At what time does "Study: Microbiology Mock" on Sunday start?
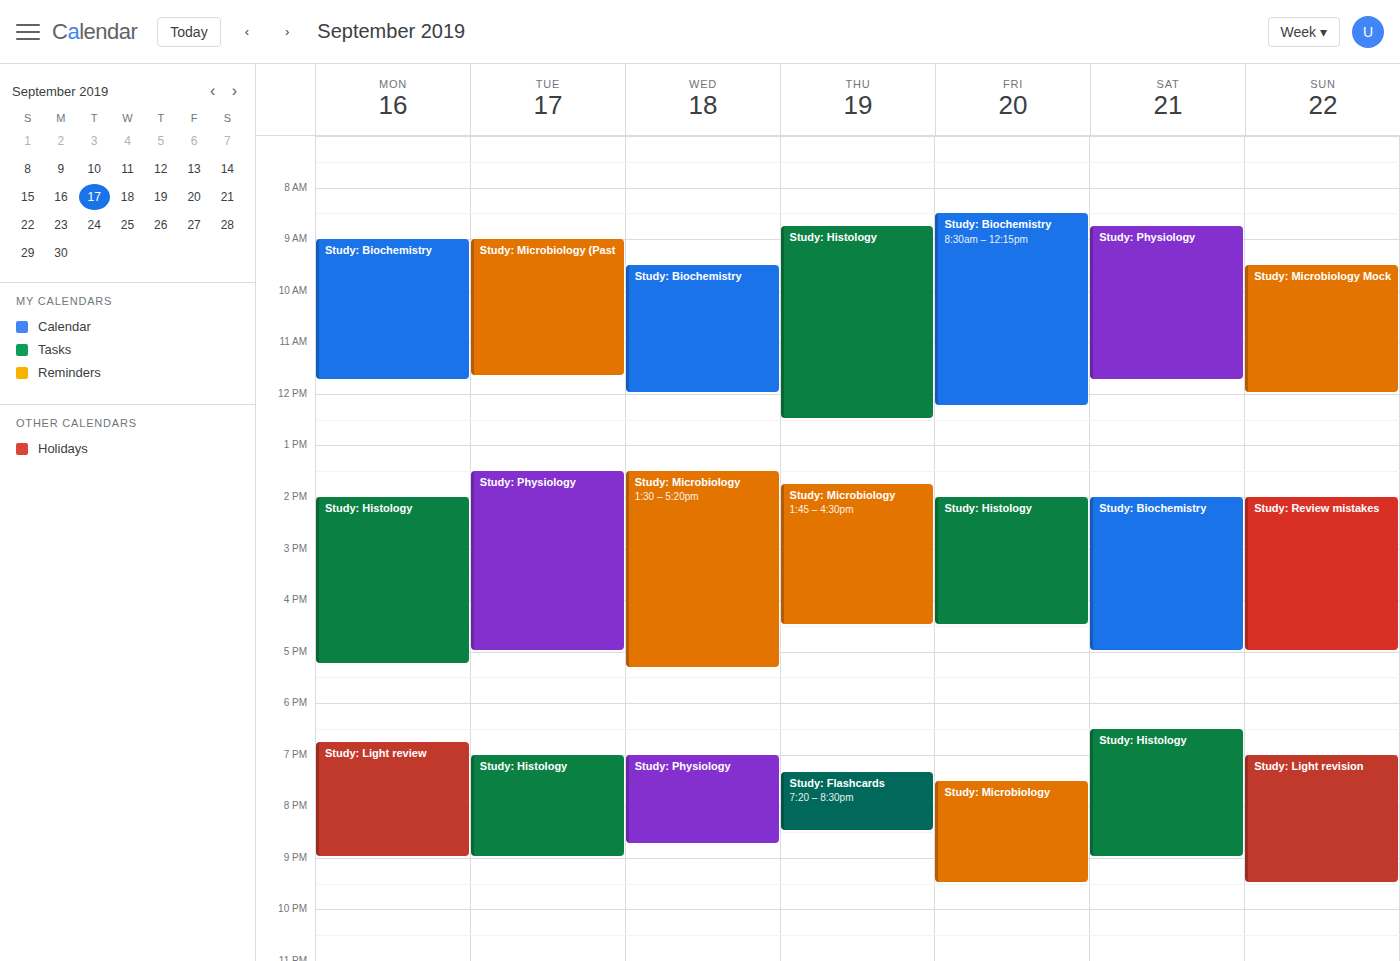
09:30